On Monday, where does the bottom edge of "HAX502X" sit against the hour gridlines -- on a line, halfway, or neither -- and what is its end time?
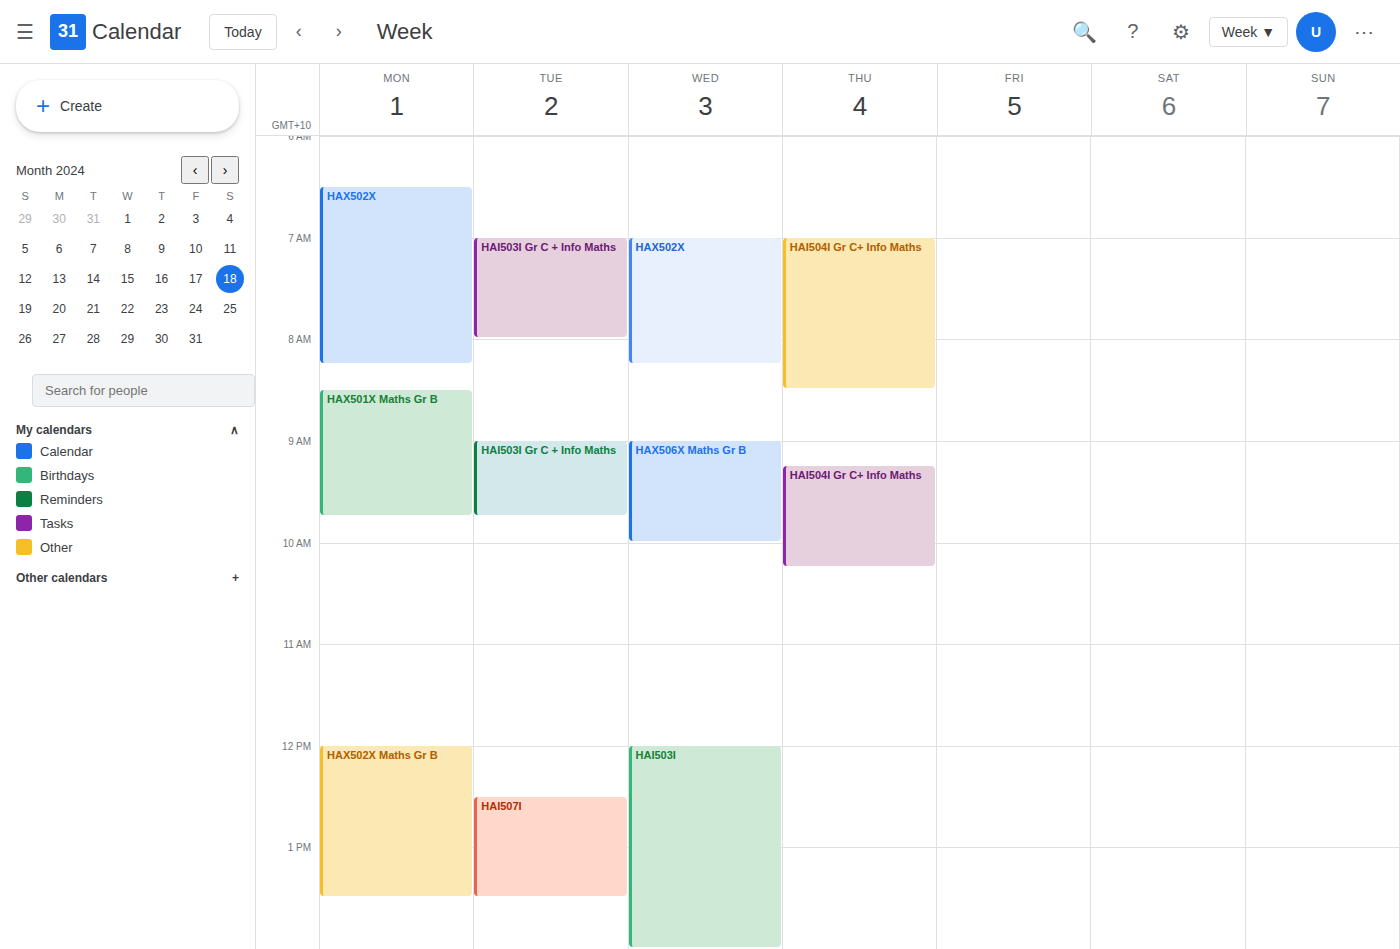
08:15 -- neither: a quarter of the way from the 08:00 line to the 09:00 line.